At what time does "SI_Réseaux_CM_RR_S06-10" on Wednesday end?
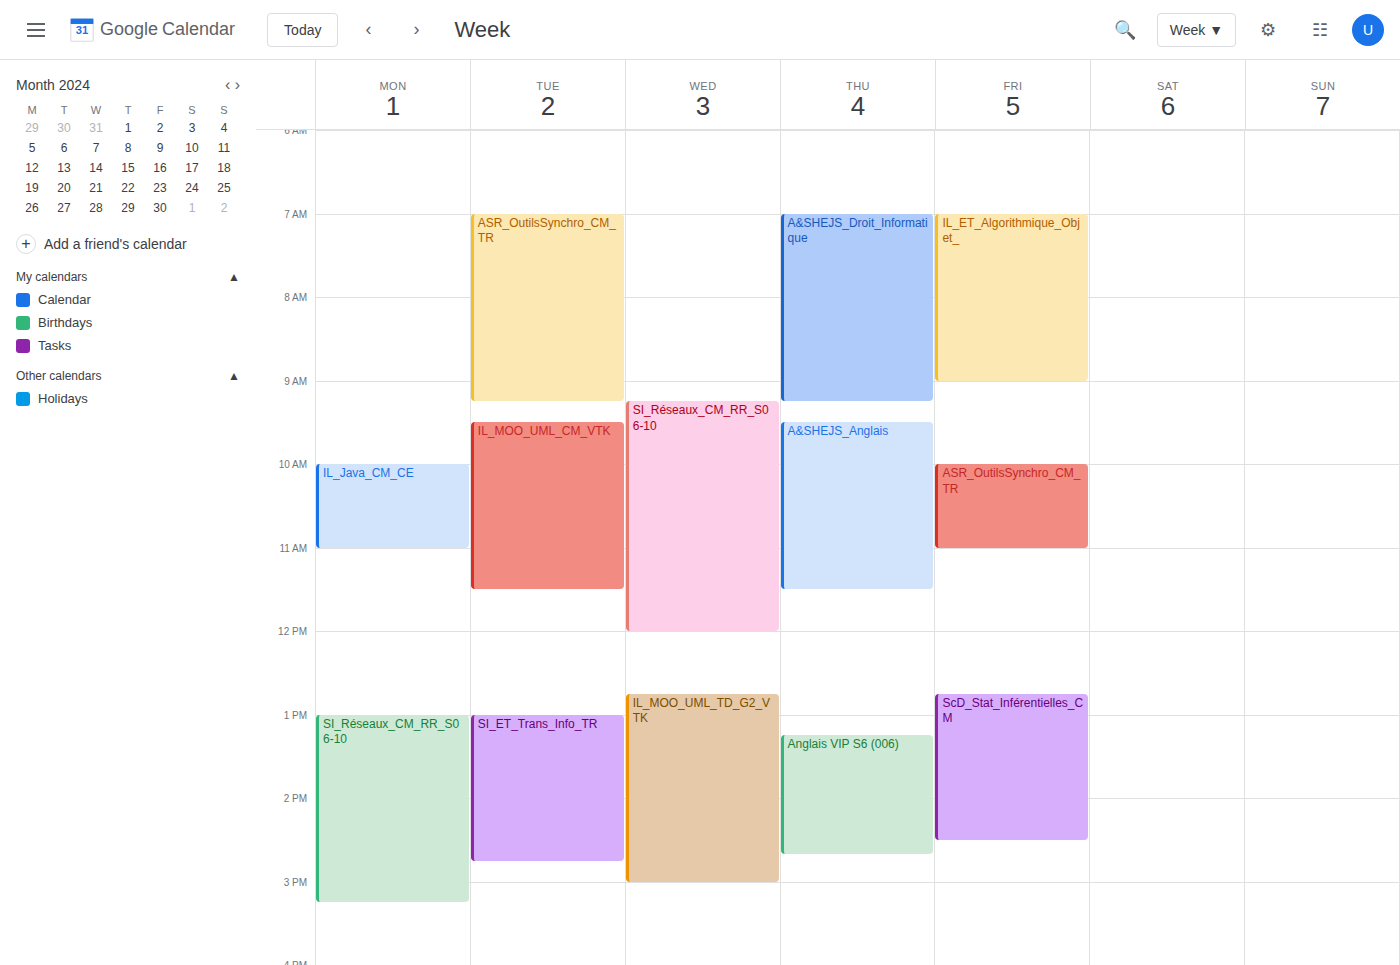
12:00 PM